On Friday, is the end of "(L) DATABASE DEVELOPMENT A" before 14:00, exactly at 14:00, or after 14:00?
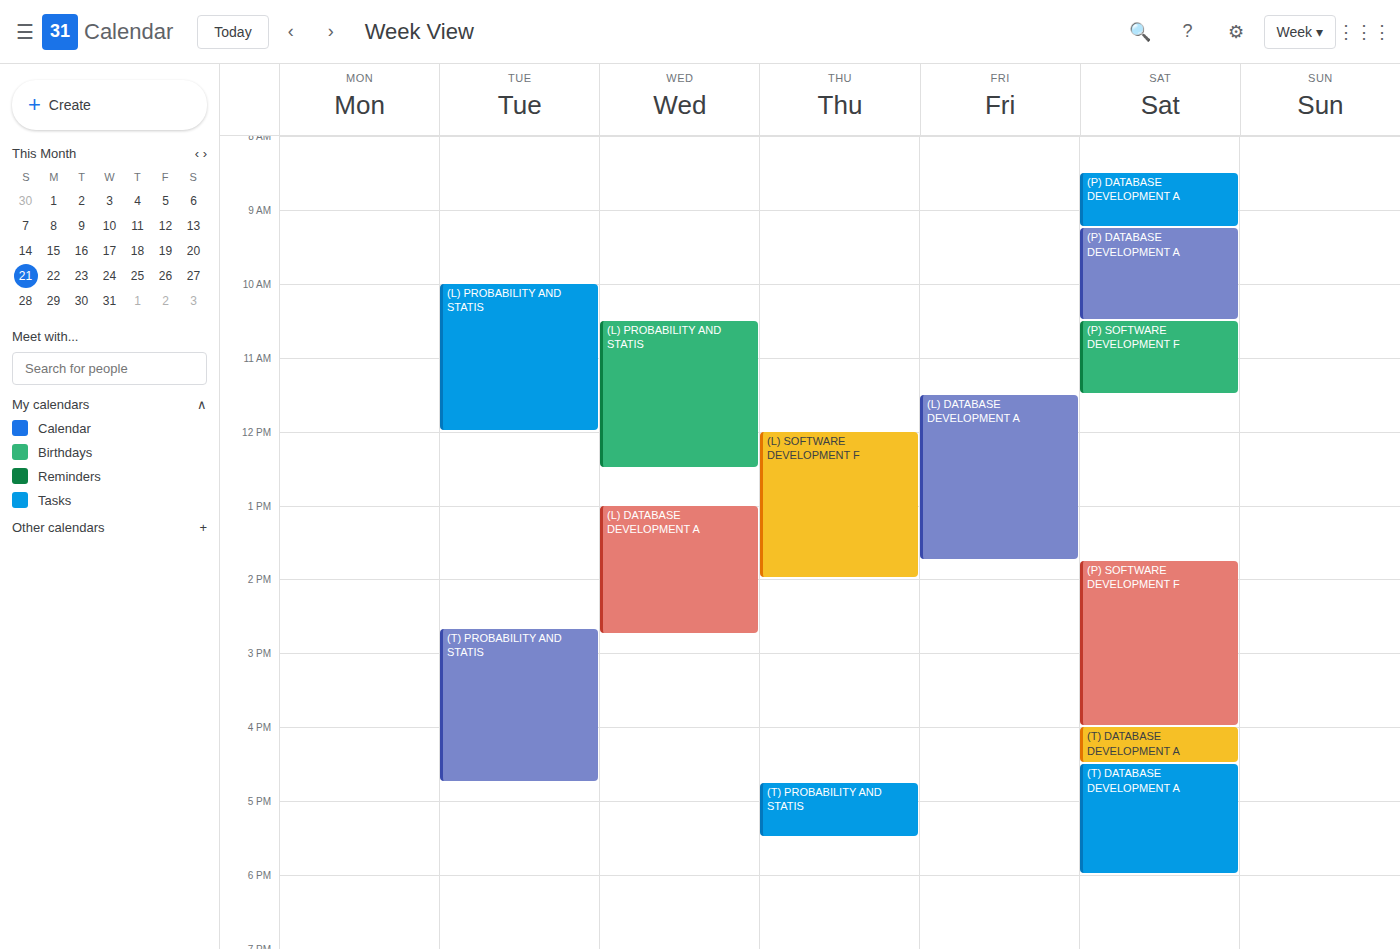
13:45 -- before 14:00, 15 minutes above the 14:00 line.